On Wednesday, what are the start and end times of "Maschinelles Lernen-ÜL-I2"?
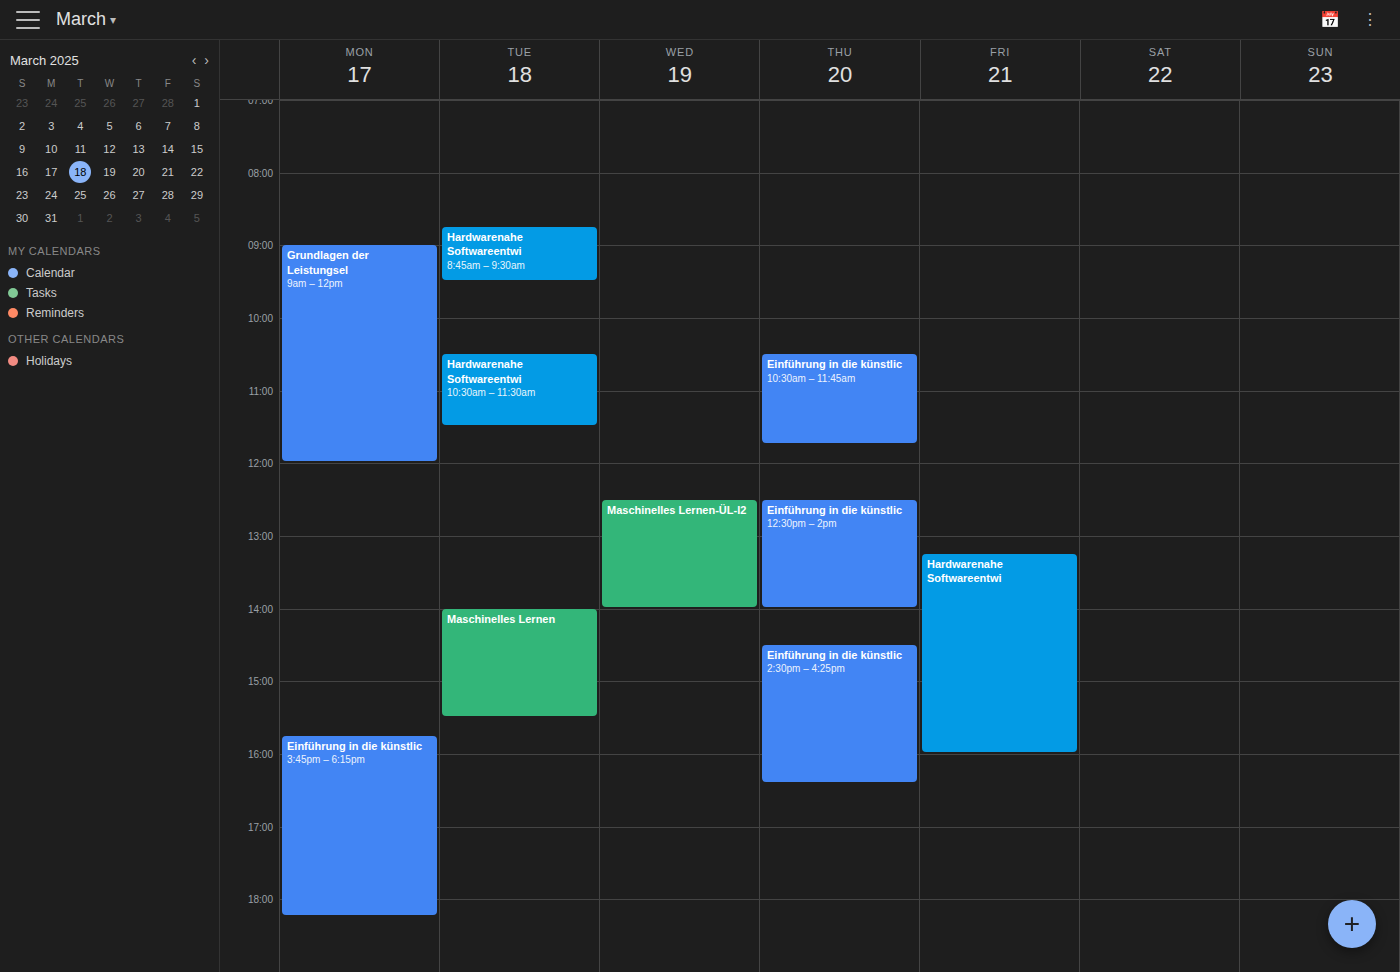
12:30 PM to 2:00 PM